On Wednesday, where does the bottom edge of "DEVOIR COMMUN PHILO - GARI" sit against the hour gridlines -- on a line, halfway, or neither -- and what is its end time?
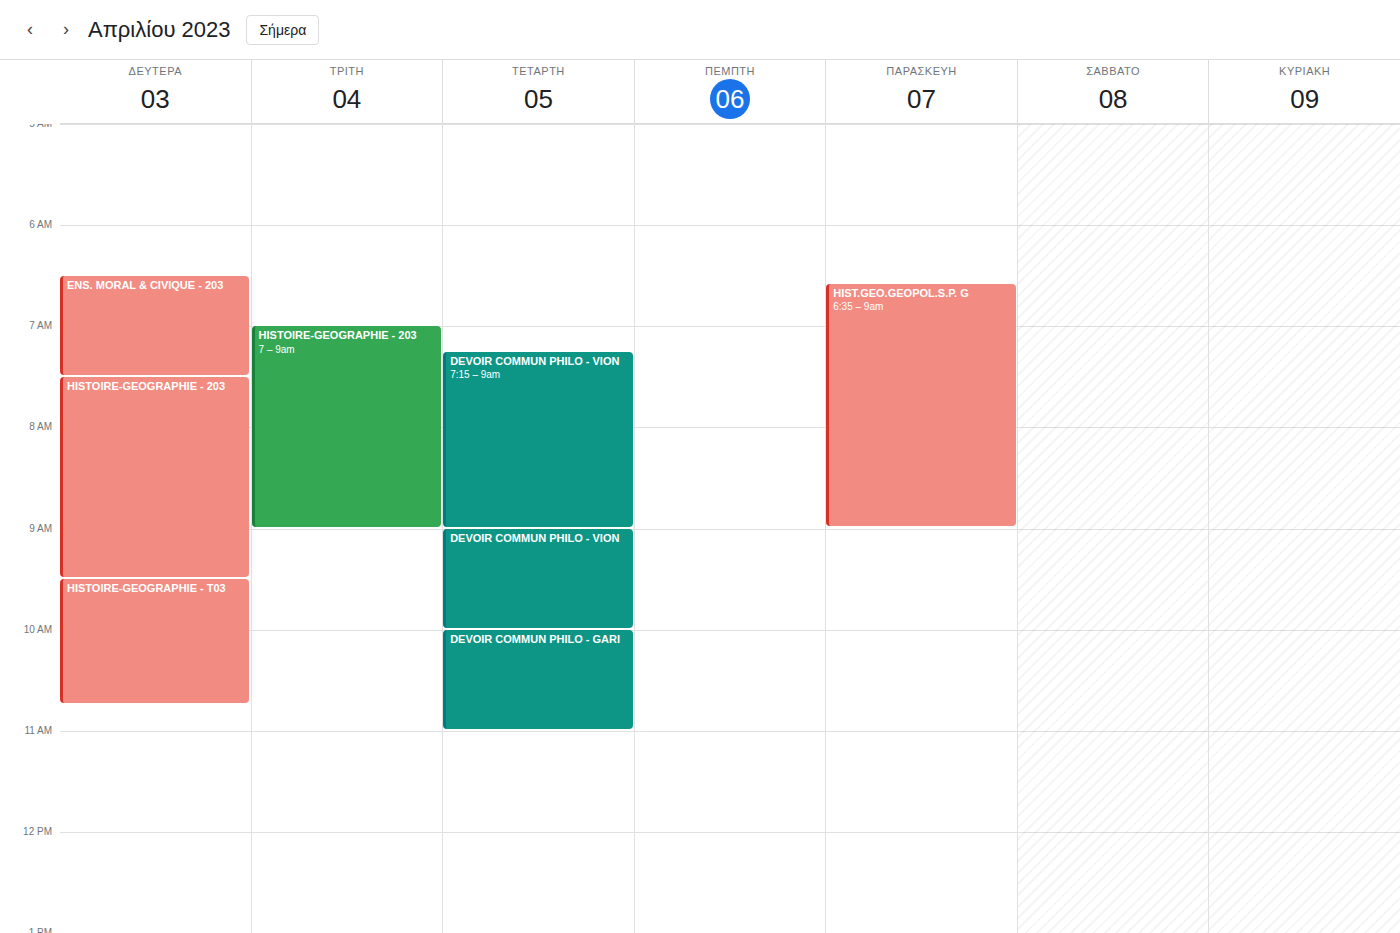
11:00 AM -- exactly on the 11 AM line.